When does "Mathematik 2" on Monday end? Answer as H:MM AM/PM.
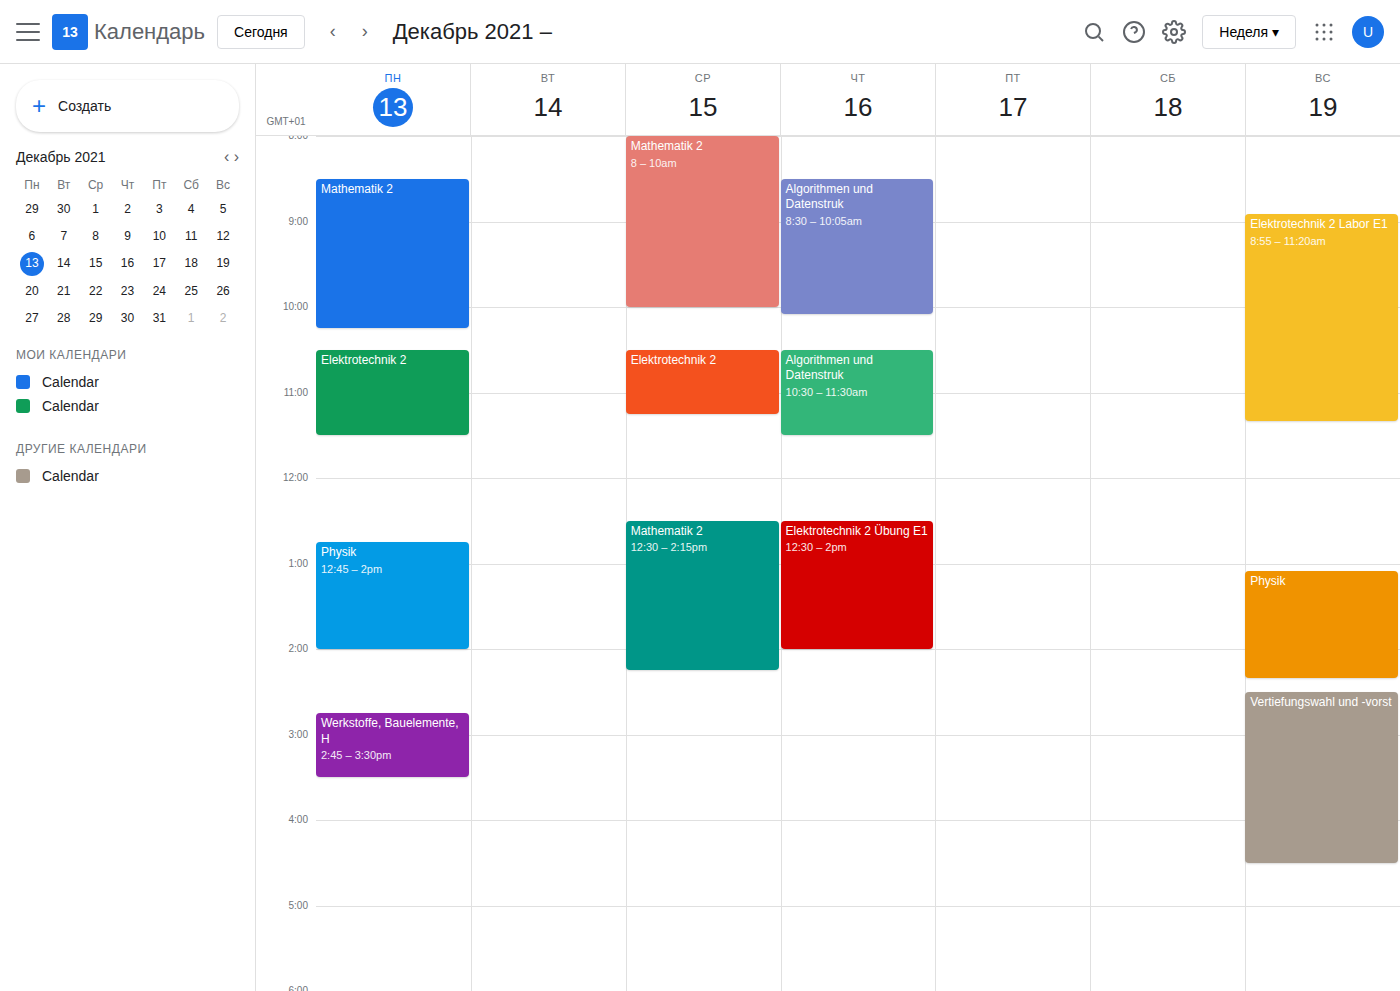
10:15 AM